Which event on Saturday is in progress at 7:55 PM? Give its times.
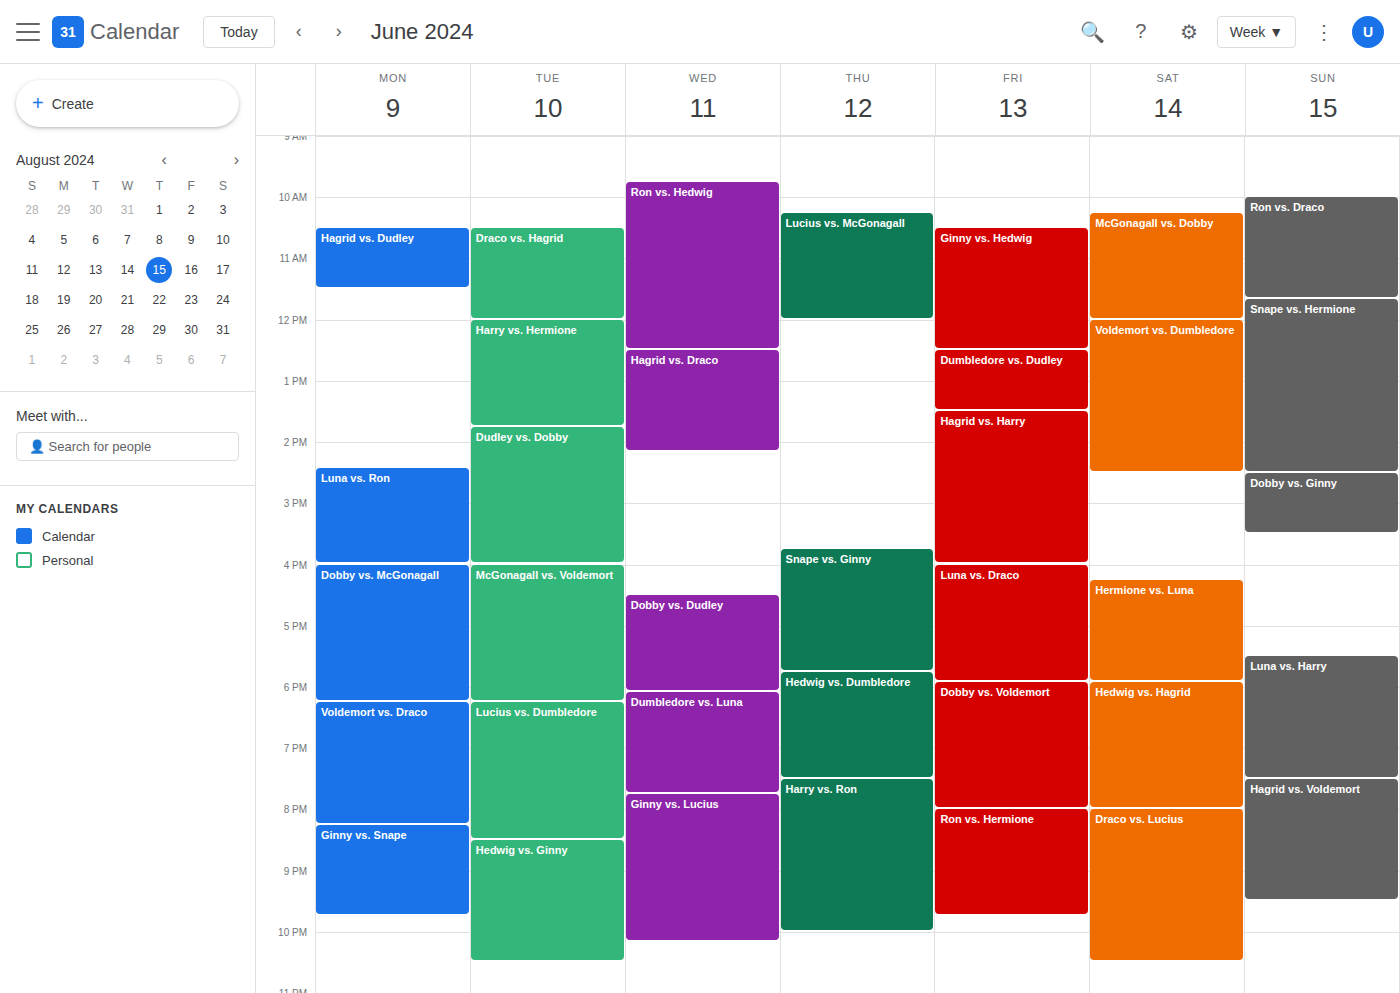
"Hedwig vs. Hagrid", 5:55 PM to 8:00 PM